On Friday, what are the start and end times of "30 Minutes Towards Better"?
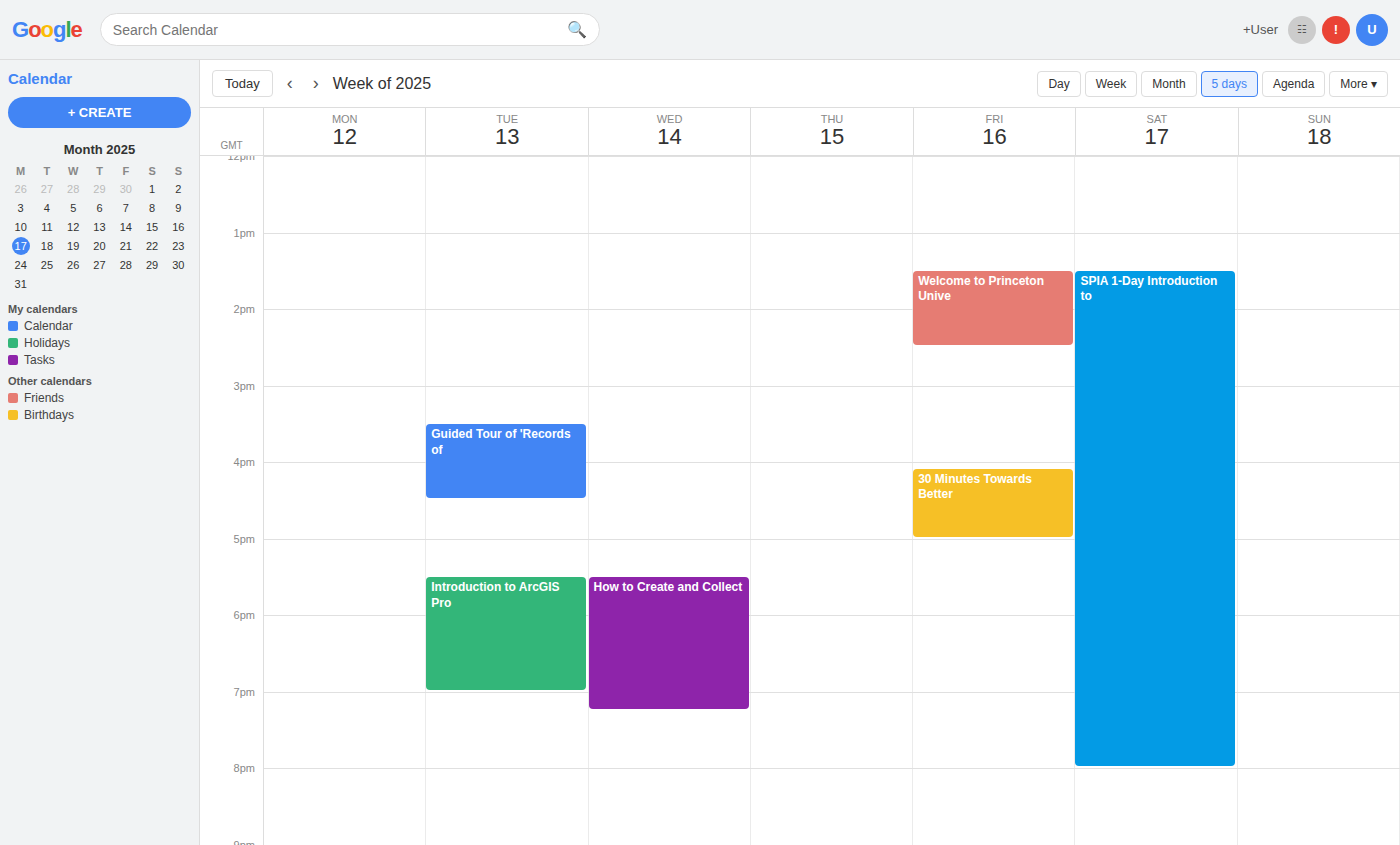
4:05 PM to 5:00 PM